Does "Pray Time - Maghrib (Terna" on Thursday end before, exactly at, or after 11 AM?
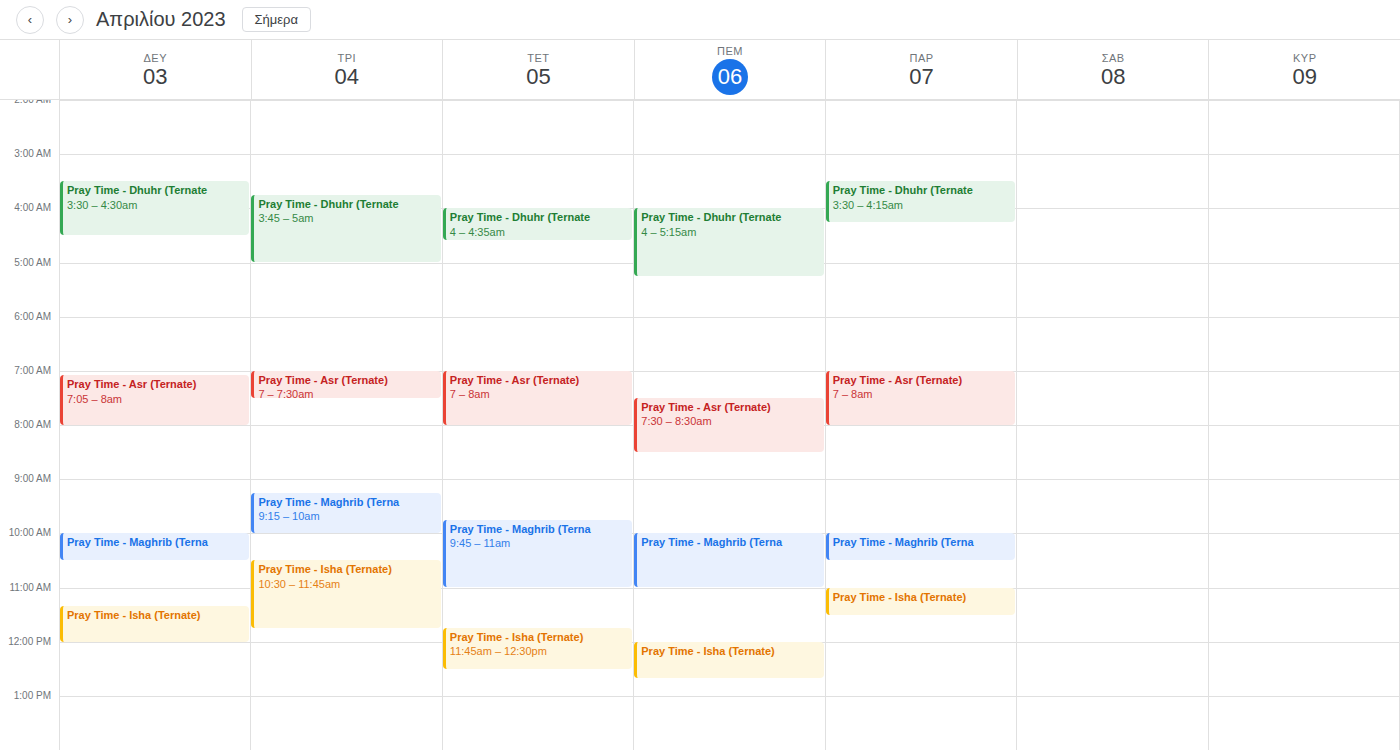
11:00 AM -- exactly at 11 AM, on the 11 AM line.